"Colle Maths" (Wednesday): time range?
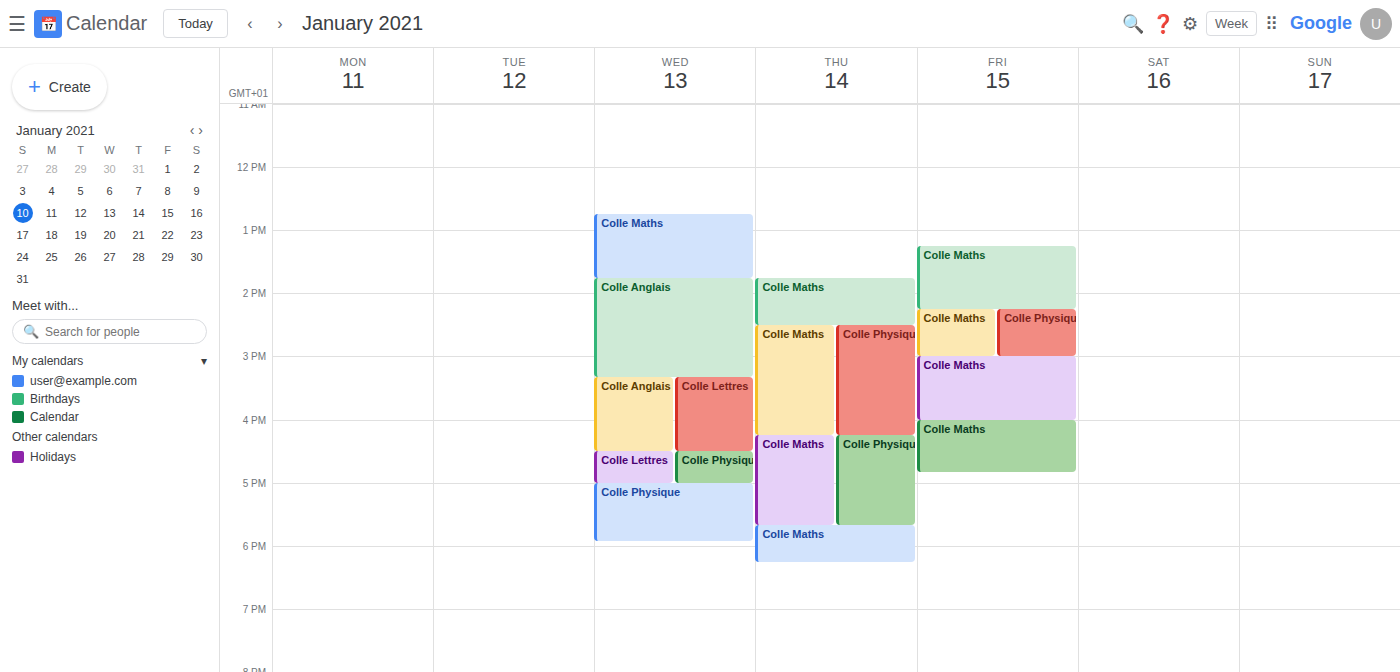
12:45 PM to 1:45 PM